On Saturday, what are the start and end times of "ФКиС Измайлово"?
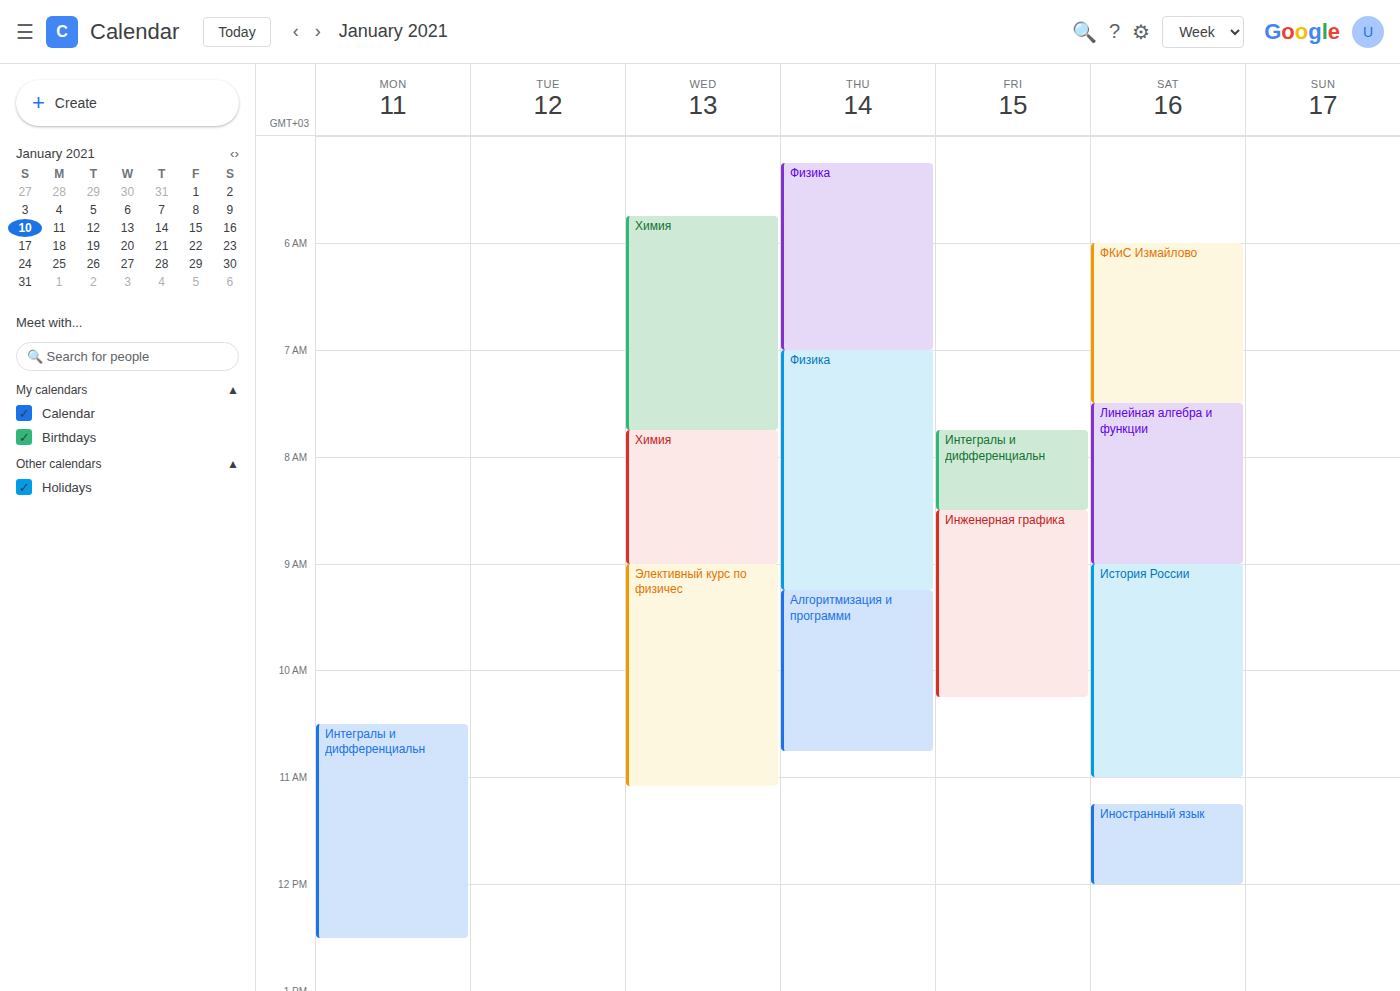
6:00 AM to 7:30 AM